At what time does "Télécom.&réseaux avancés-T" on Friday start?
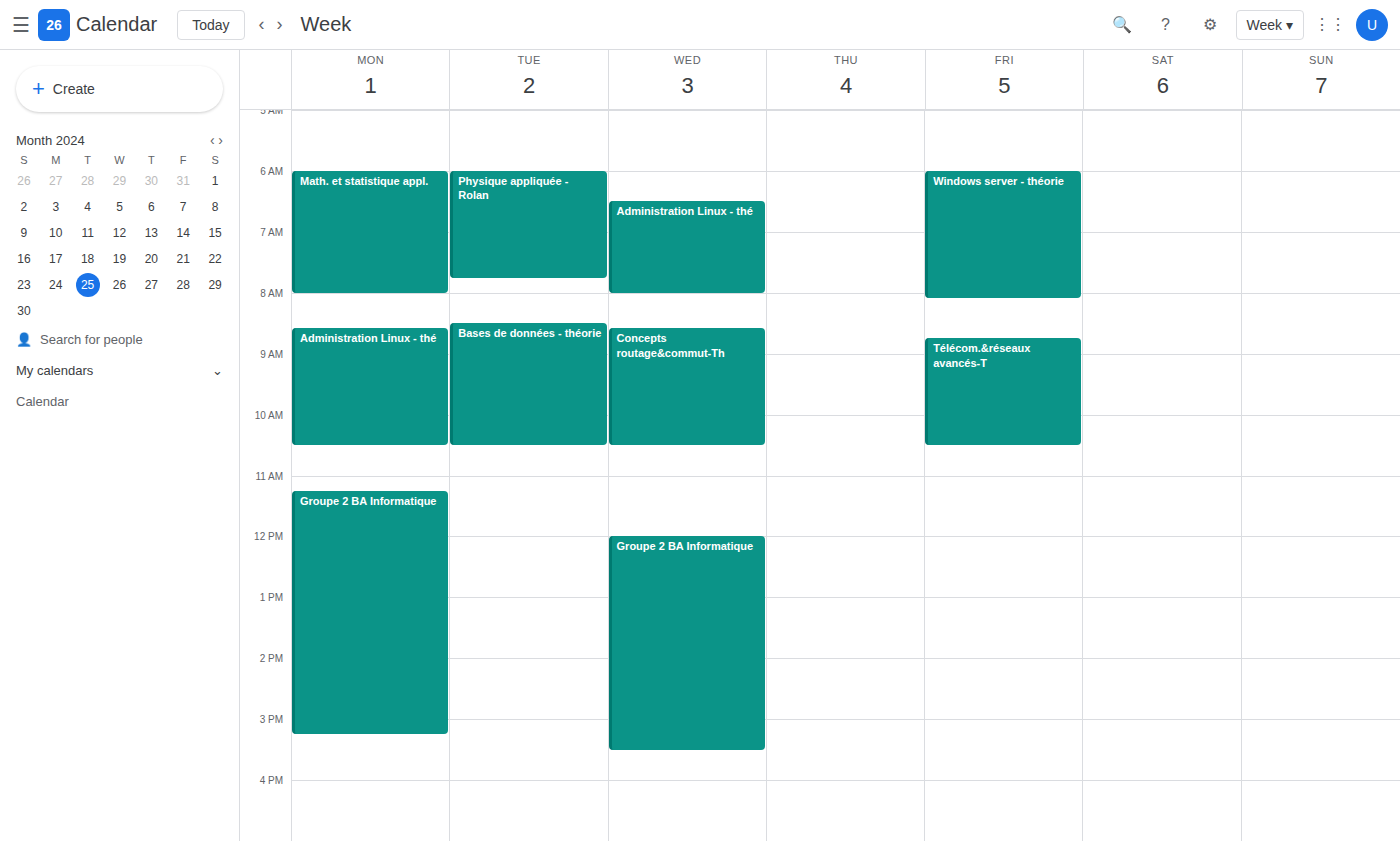
8:45 AM